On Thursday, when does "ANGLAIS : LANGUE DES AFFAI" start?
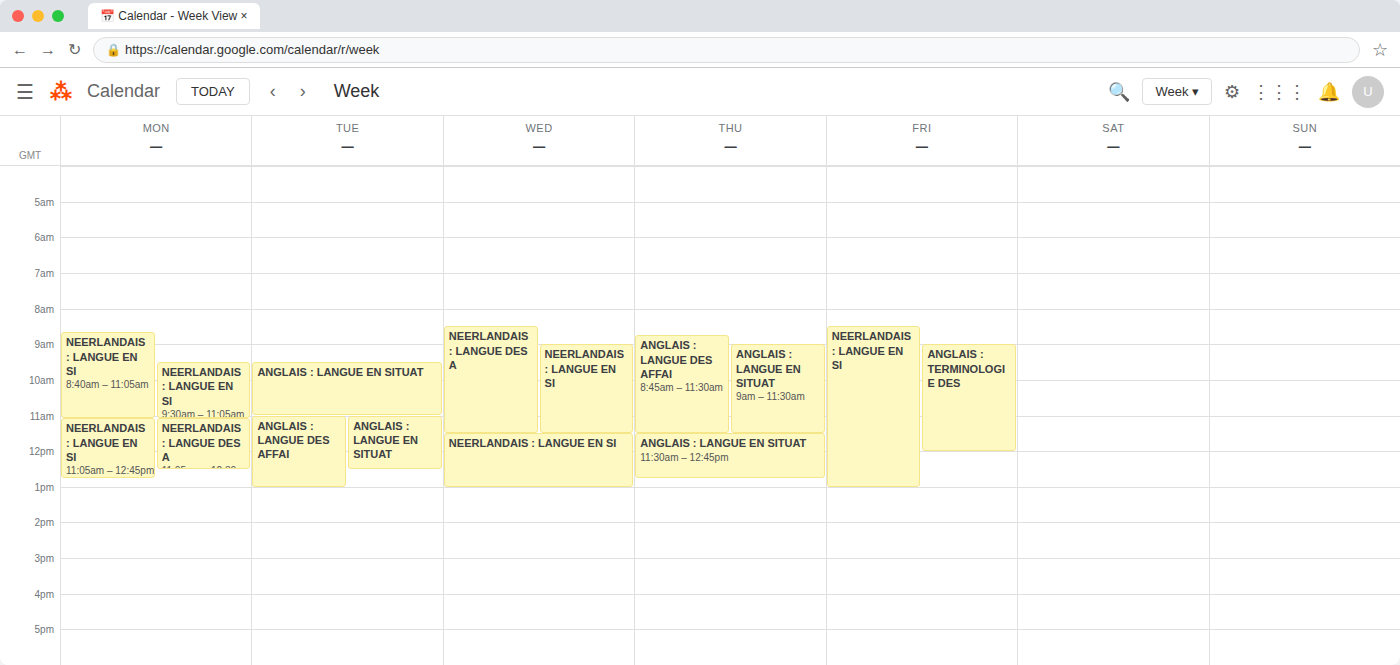
08:45